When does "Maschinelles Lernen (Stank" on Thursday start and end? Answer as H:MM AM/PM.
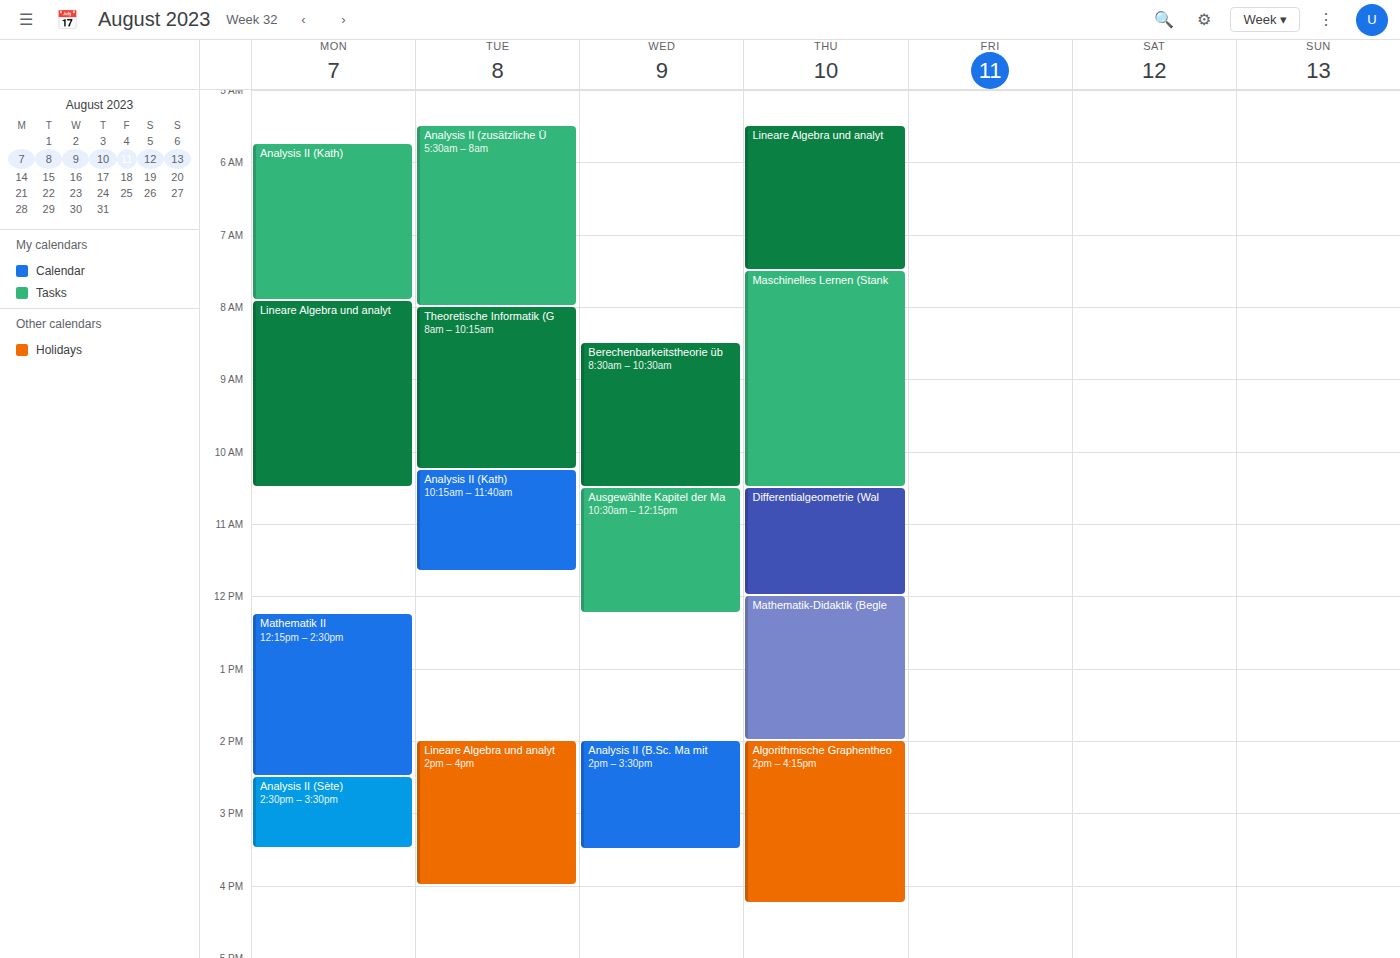
7:30 AM to 10:30 AM